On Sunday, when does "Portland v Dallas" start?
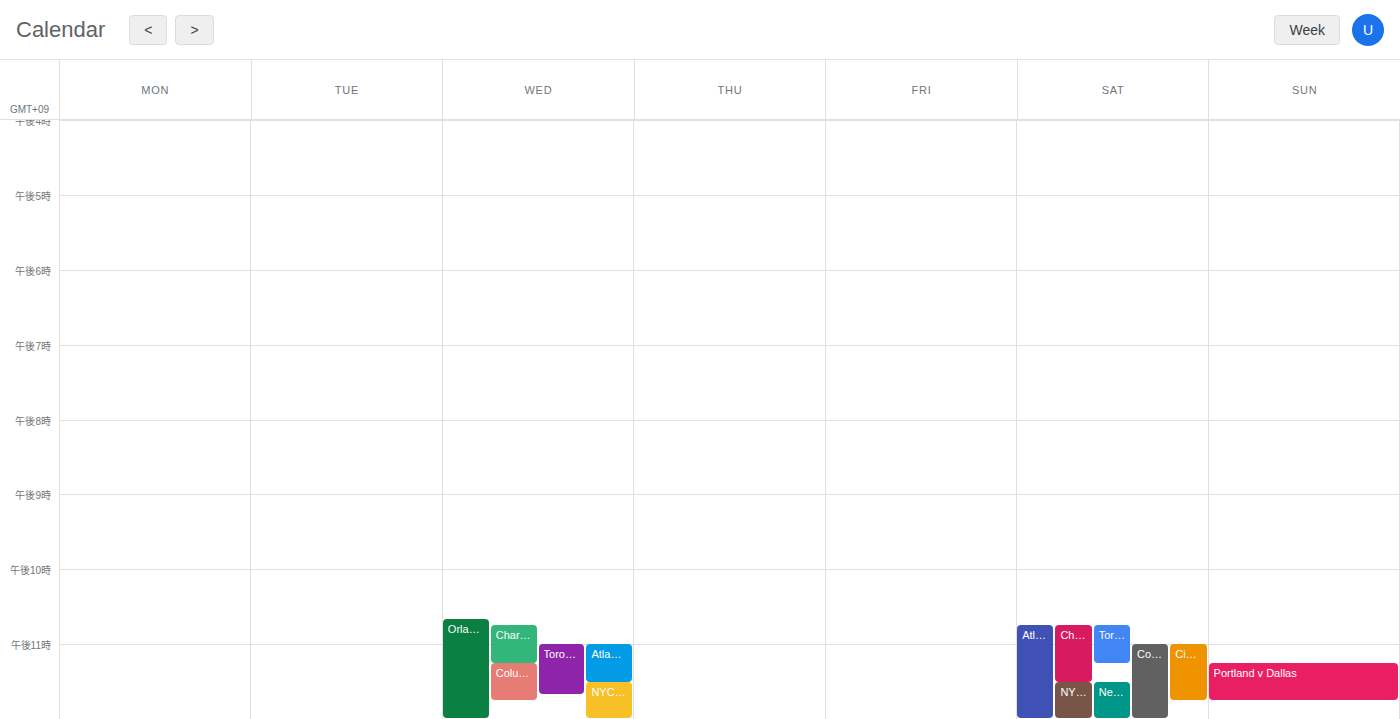
11:15 PM